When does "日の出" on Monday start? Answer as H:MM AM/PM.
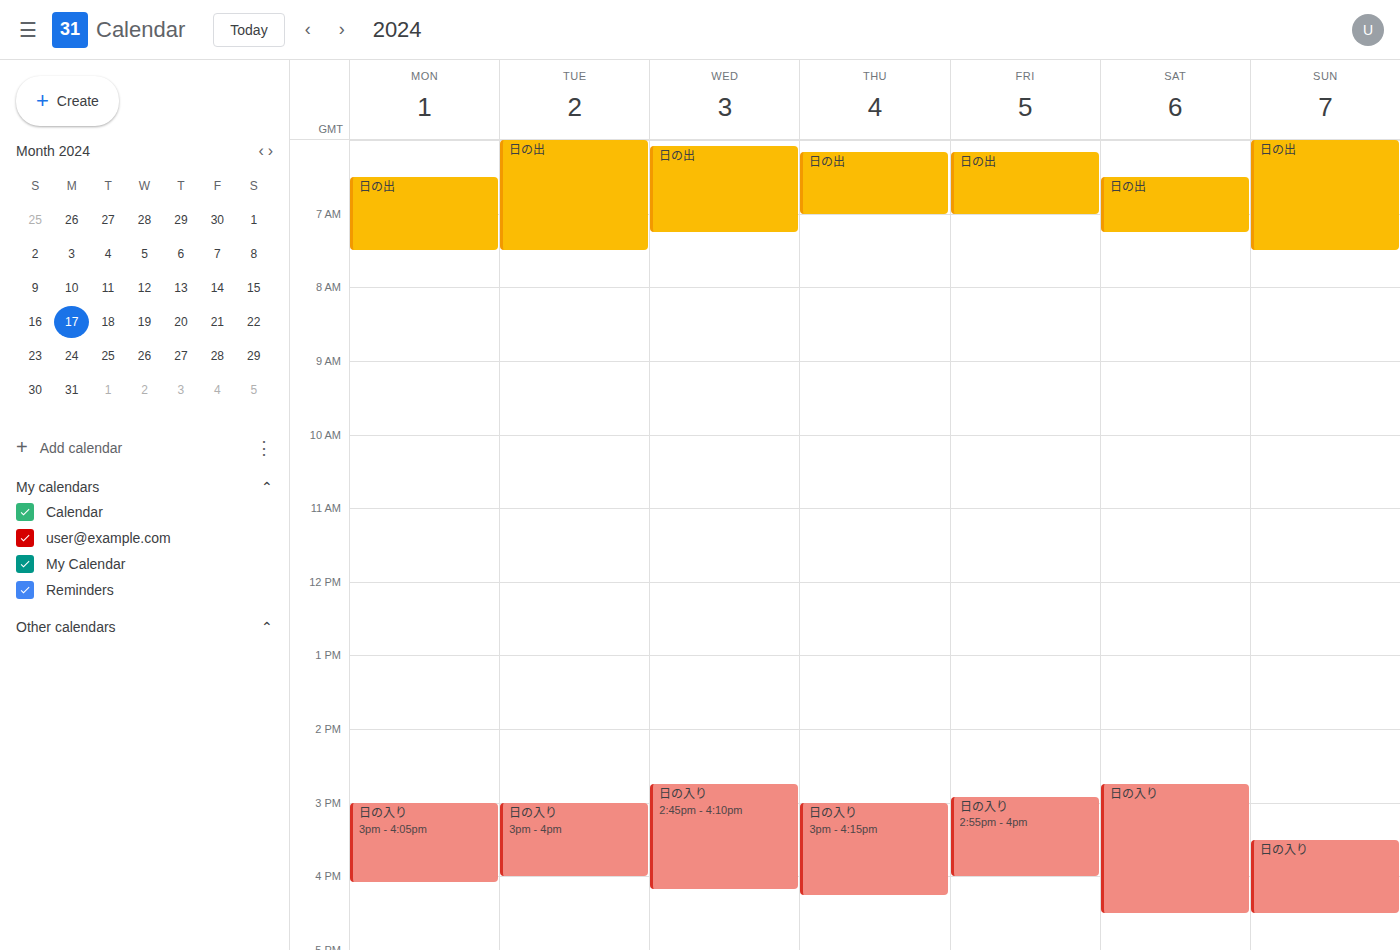
6:30 AM